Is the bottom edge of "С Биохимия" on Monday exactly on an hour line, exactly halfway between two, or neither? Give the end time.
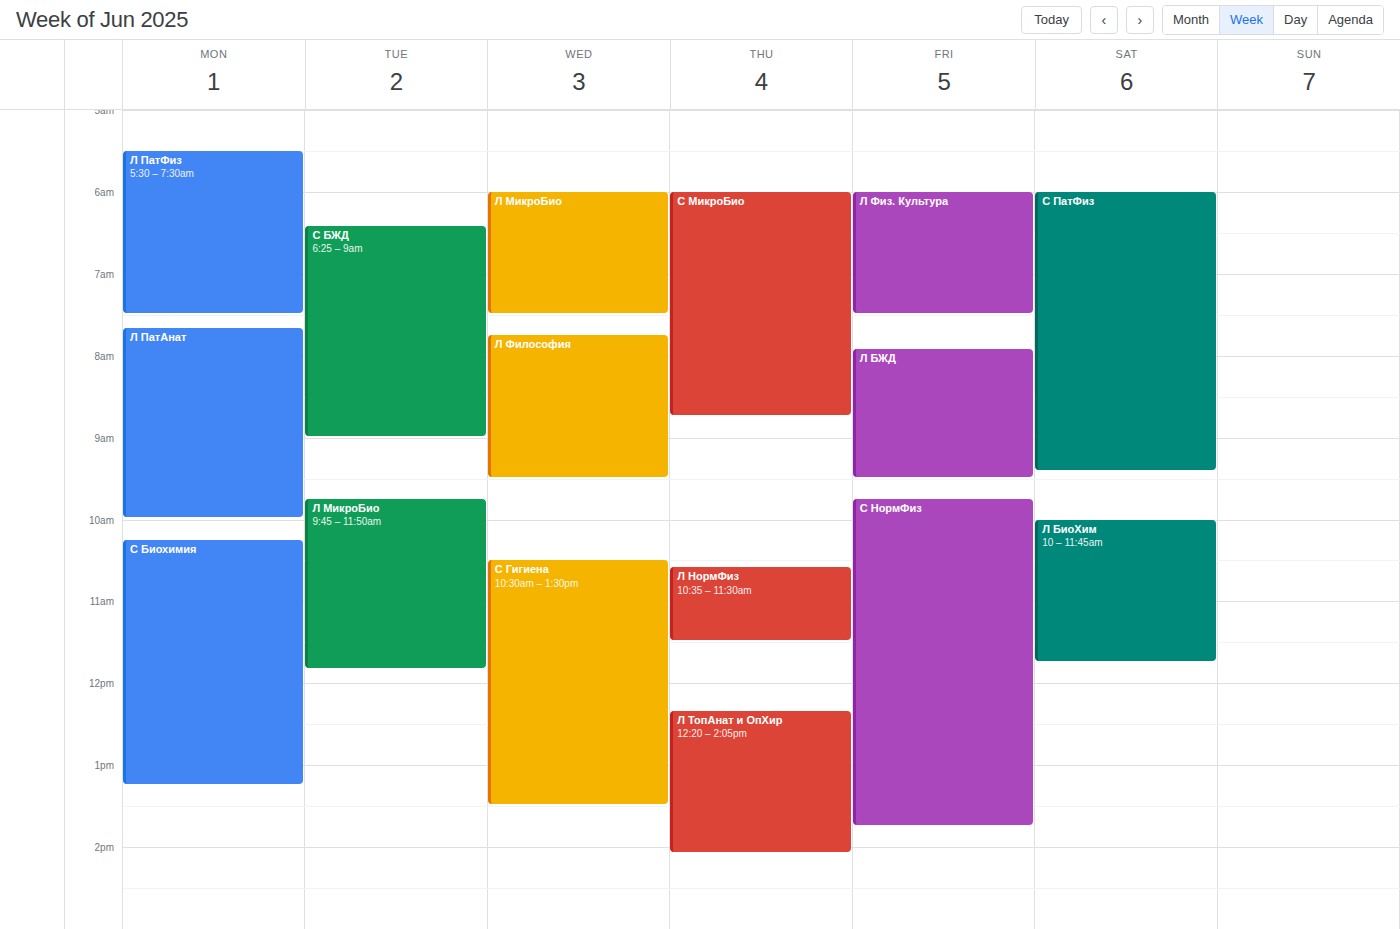
1:15 PM -- neither: a quarter of the way from the 1 PM line to the 2 PM line.